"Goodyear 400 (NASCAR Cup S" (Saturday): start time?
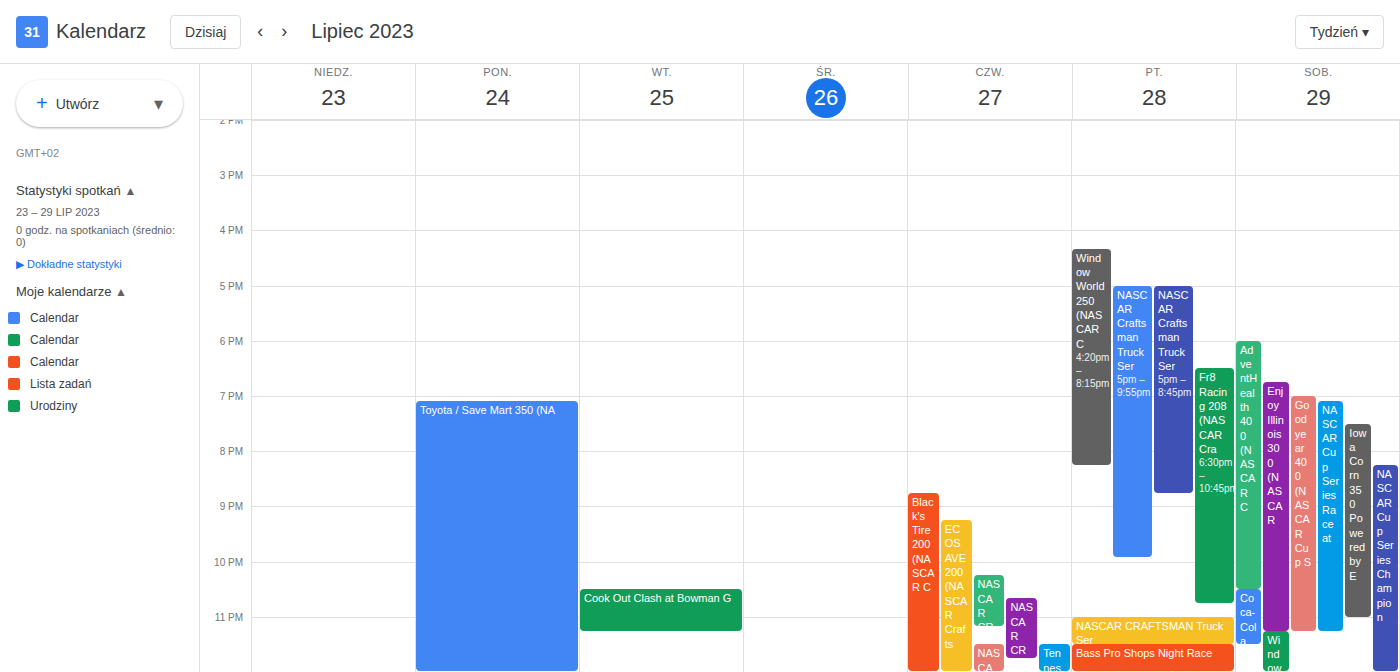
7:00 PM